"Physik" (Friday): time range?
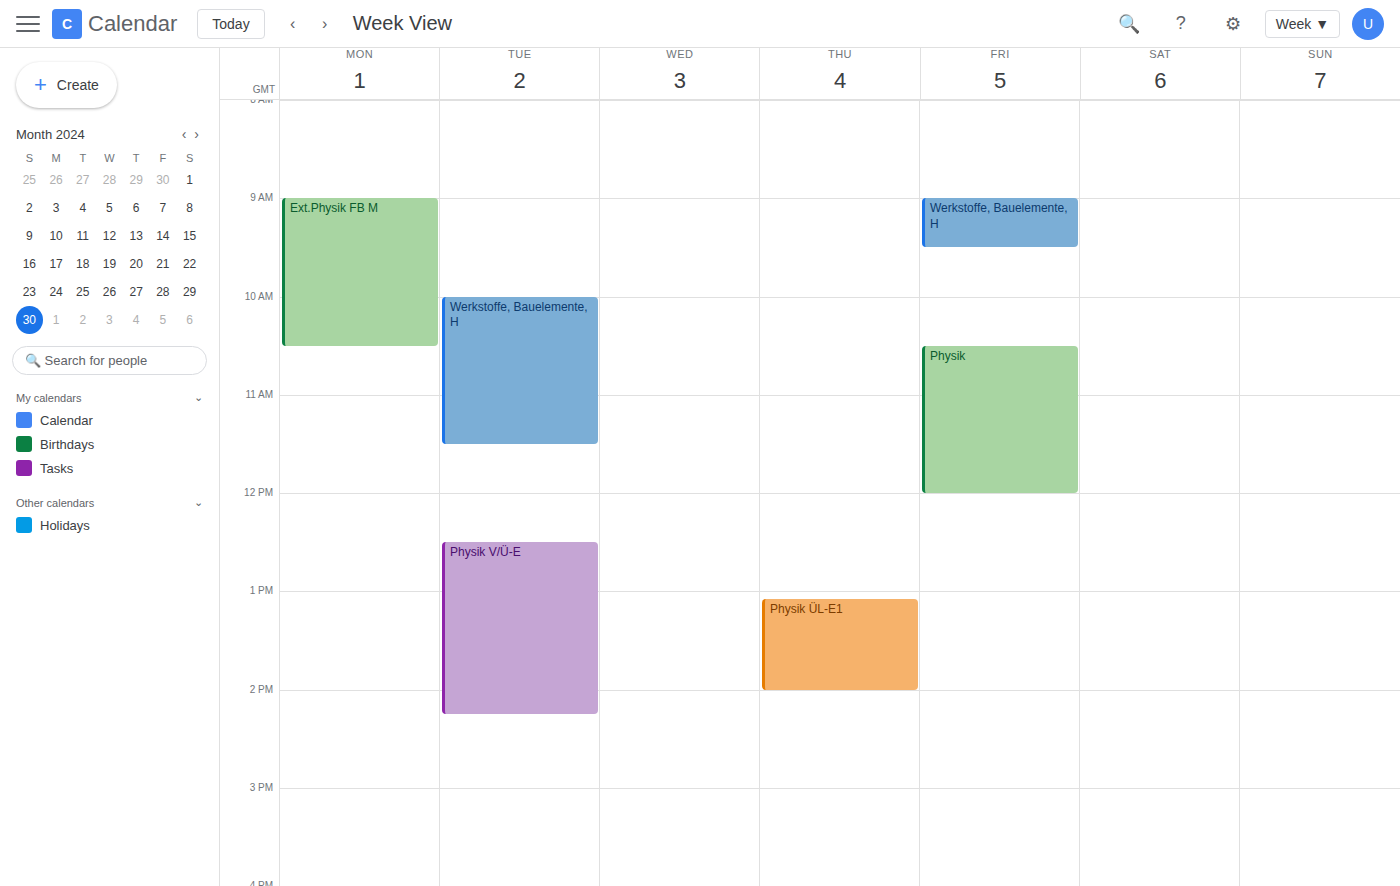
10:30 AM to 12:00 PM